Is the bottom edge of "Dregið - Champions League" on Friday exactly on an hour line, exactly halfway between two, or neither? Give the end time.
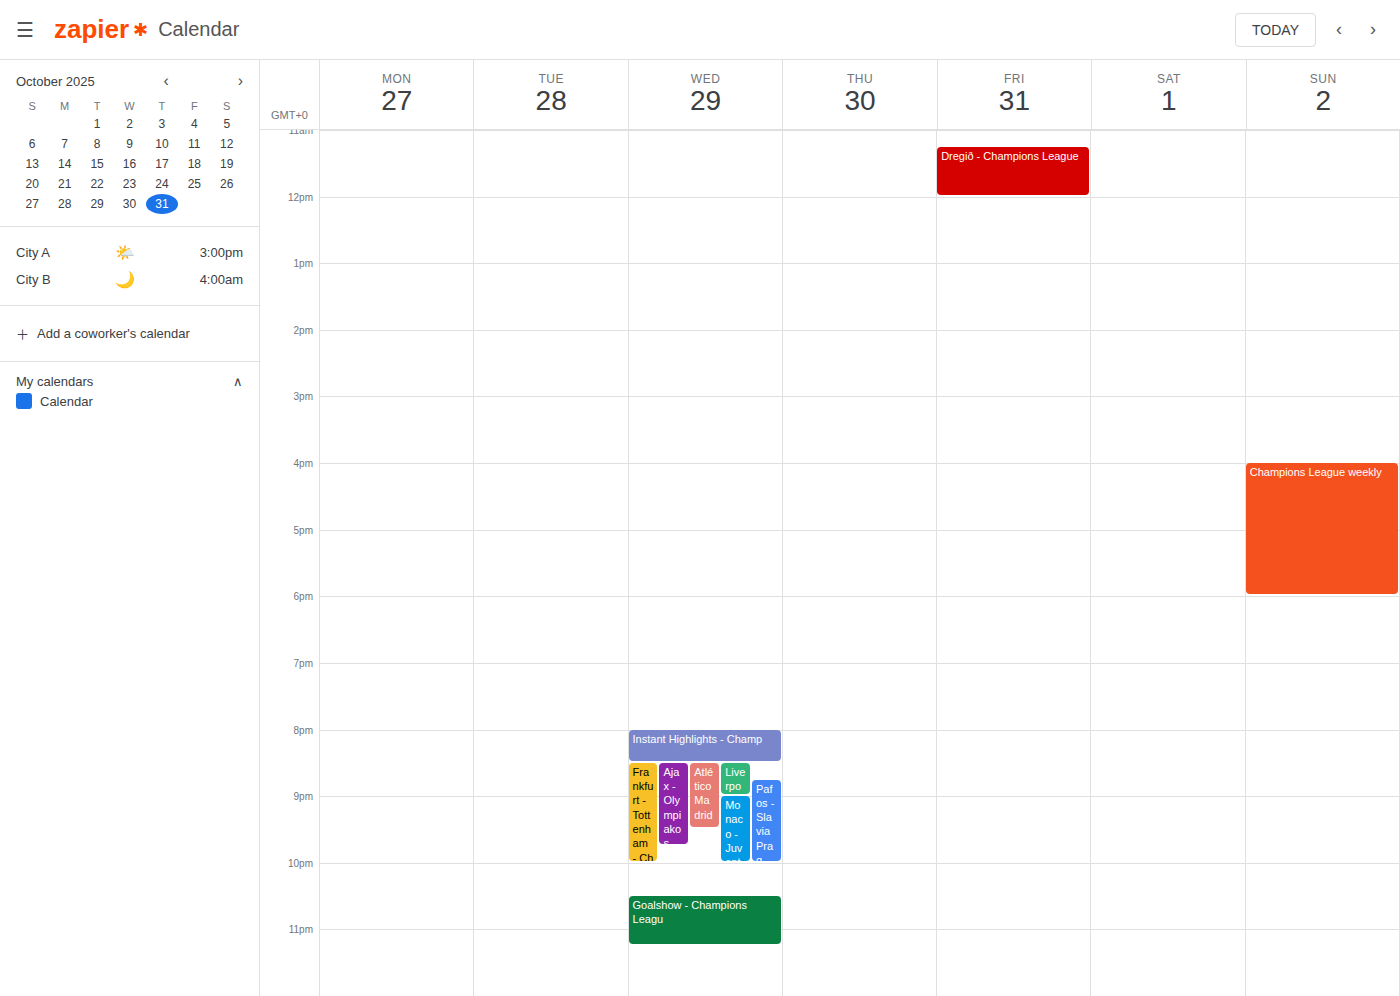
12:00 PM -- exactly on the 12 PM line.